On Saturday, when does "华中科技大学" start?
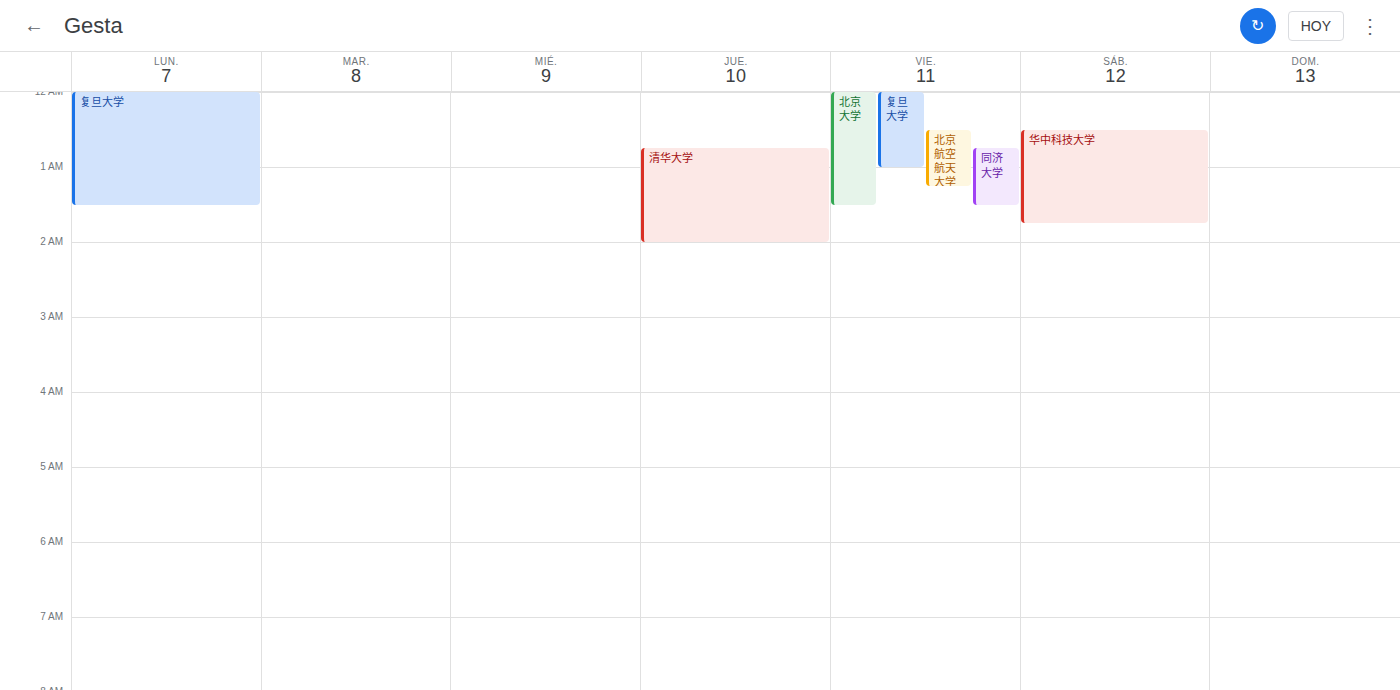
12:30 AM